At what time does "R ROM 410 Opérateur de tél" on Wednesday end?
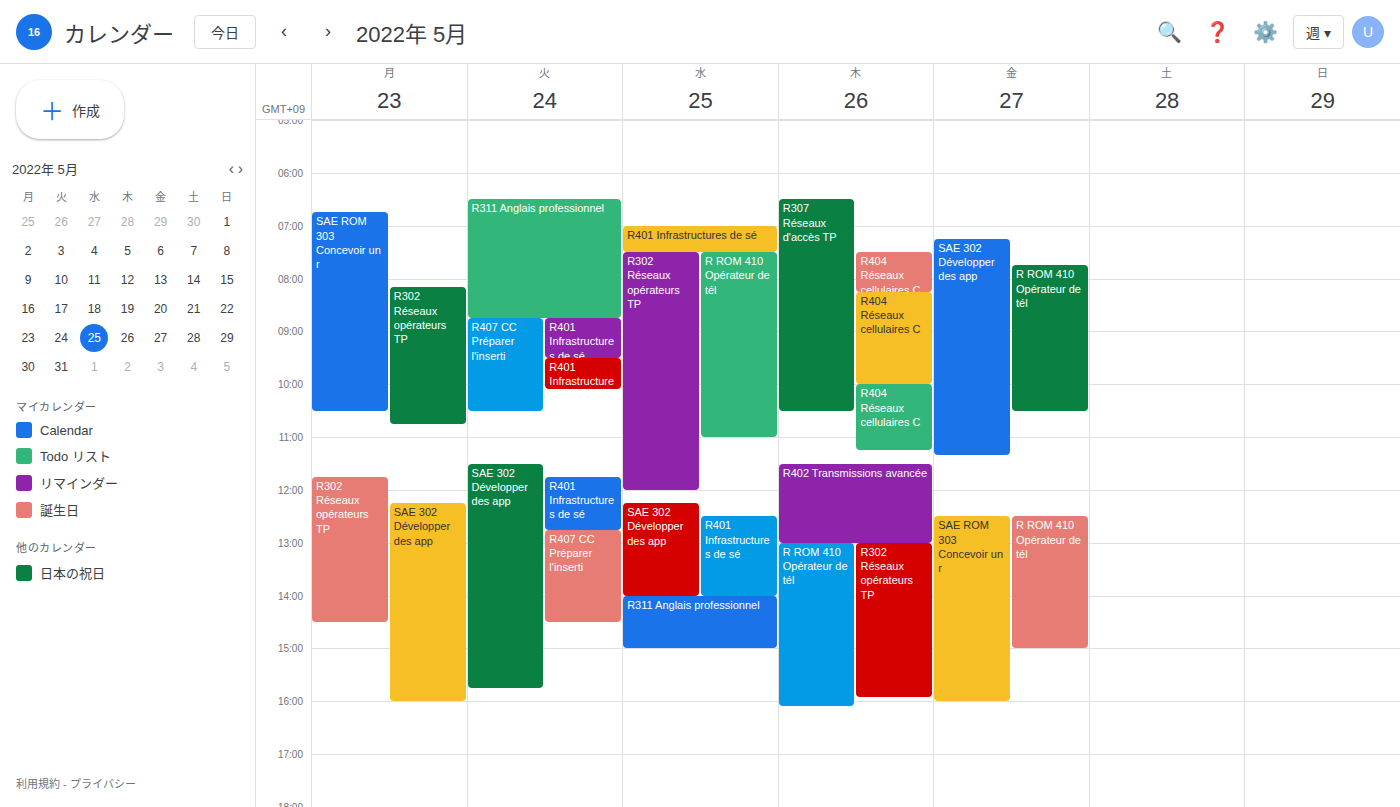
11:00 AM